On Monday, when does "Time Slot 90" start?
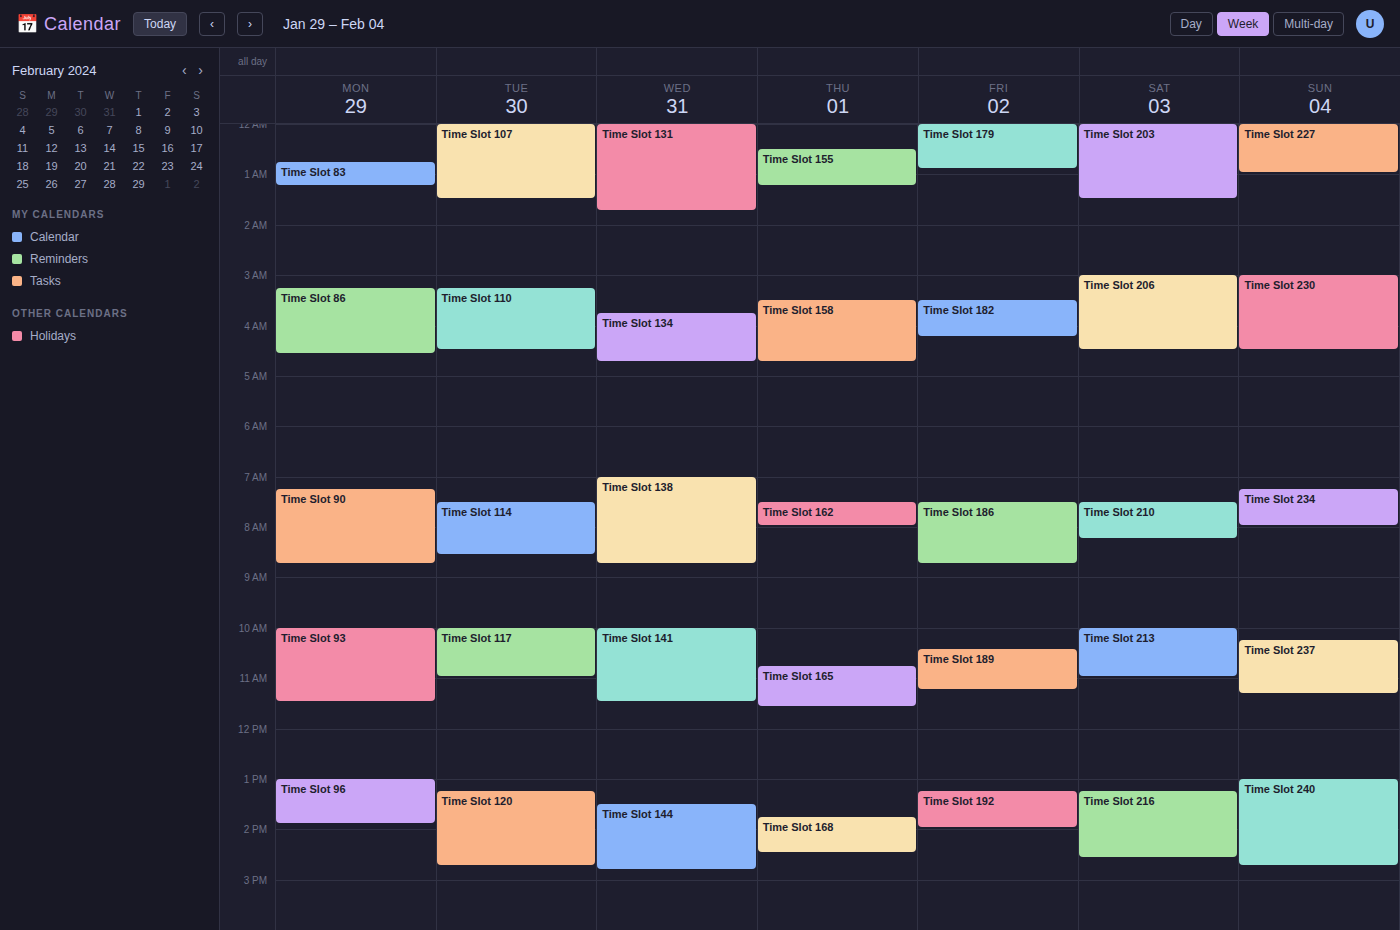
7:15 AM